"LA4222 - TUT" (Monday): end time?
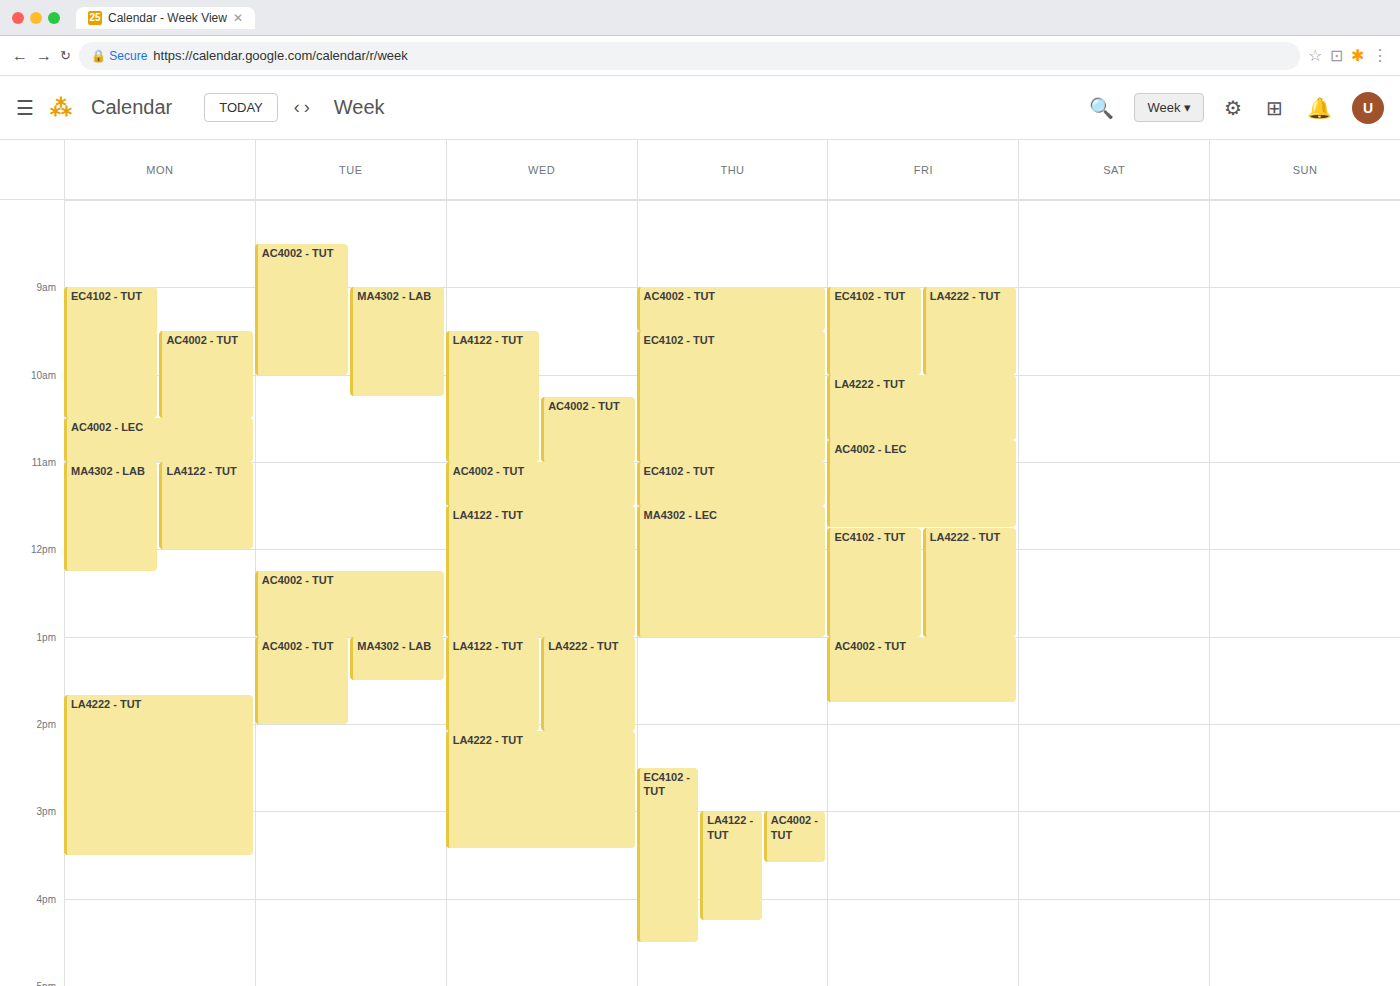
3:30 PM